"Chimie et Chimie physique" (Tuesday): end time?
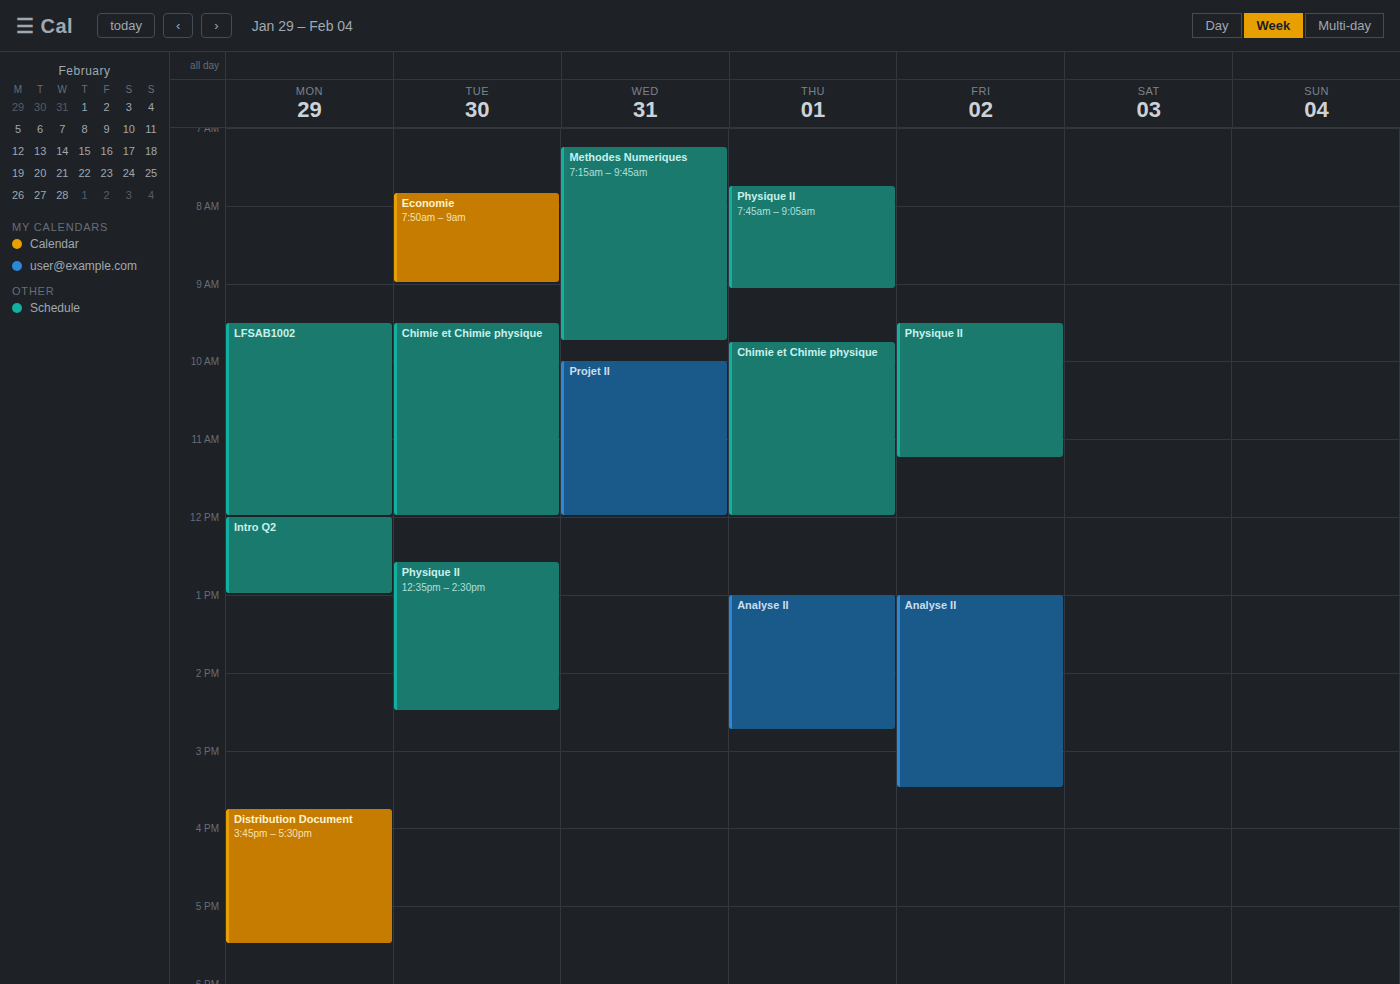
12:00 PM